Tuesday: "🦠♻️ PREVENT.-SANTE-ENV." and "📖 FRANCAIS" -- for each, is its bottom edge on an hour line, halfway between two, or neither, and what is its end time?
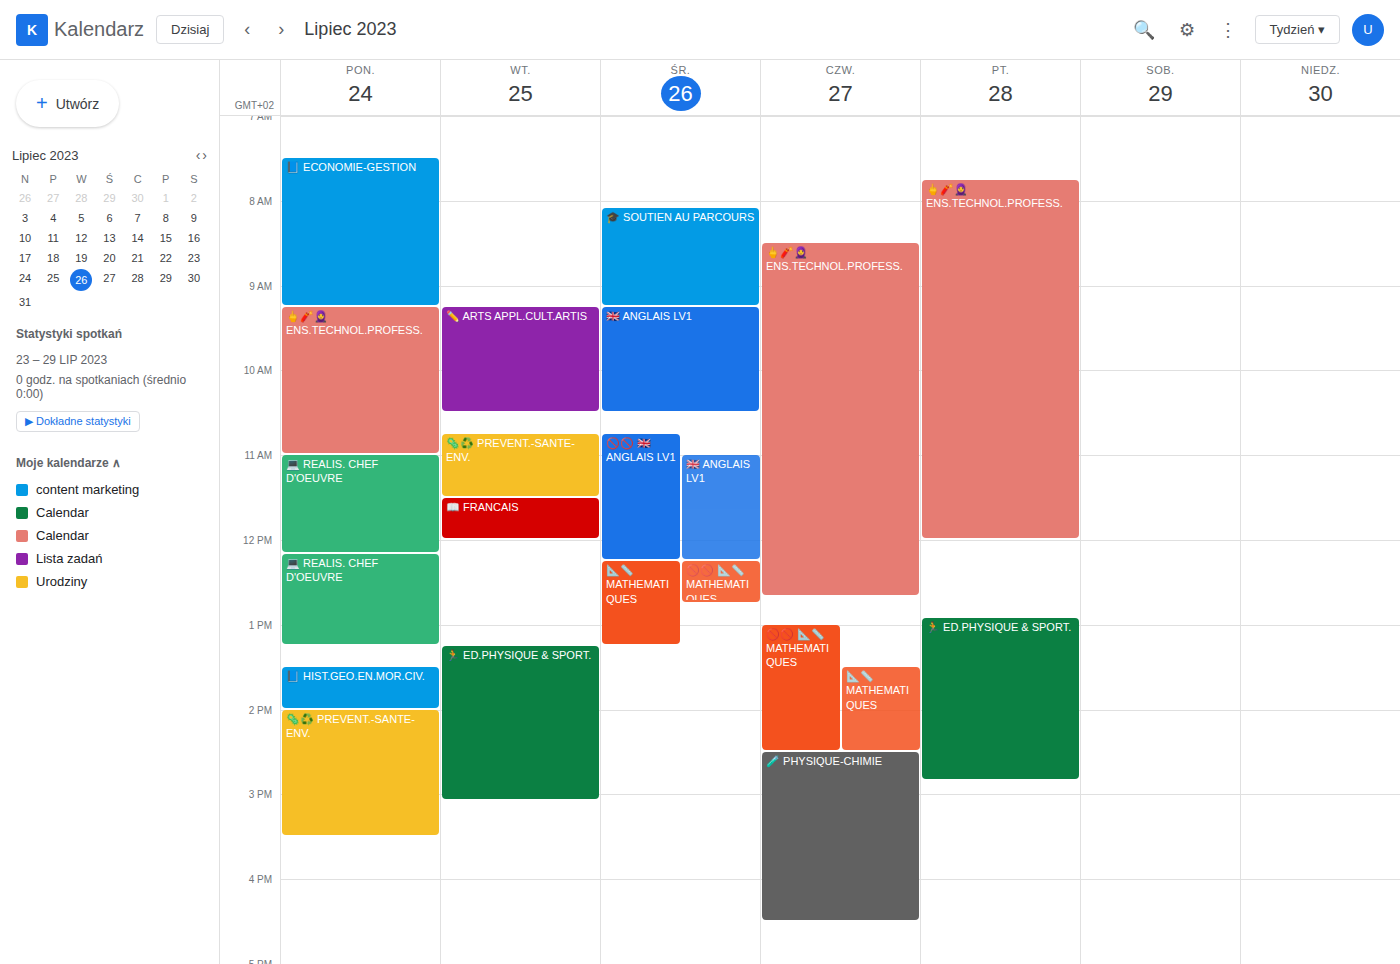
"🦠♻️ PREVENT.-SANTE-ENV.": 11:30 AM, halfway between the 11 AM and 12 PM lines. "📖 FRANCAIS": 12:00 PM, exactly on the 12 PM line.